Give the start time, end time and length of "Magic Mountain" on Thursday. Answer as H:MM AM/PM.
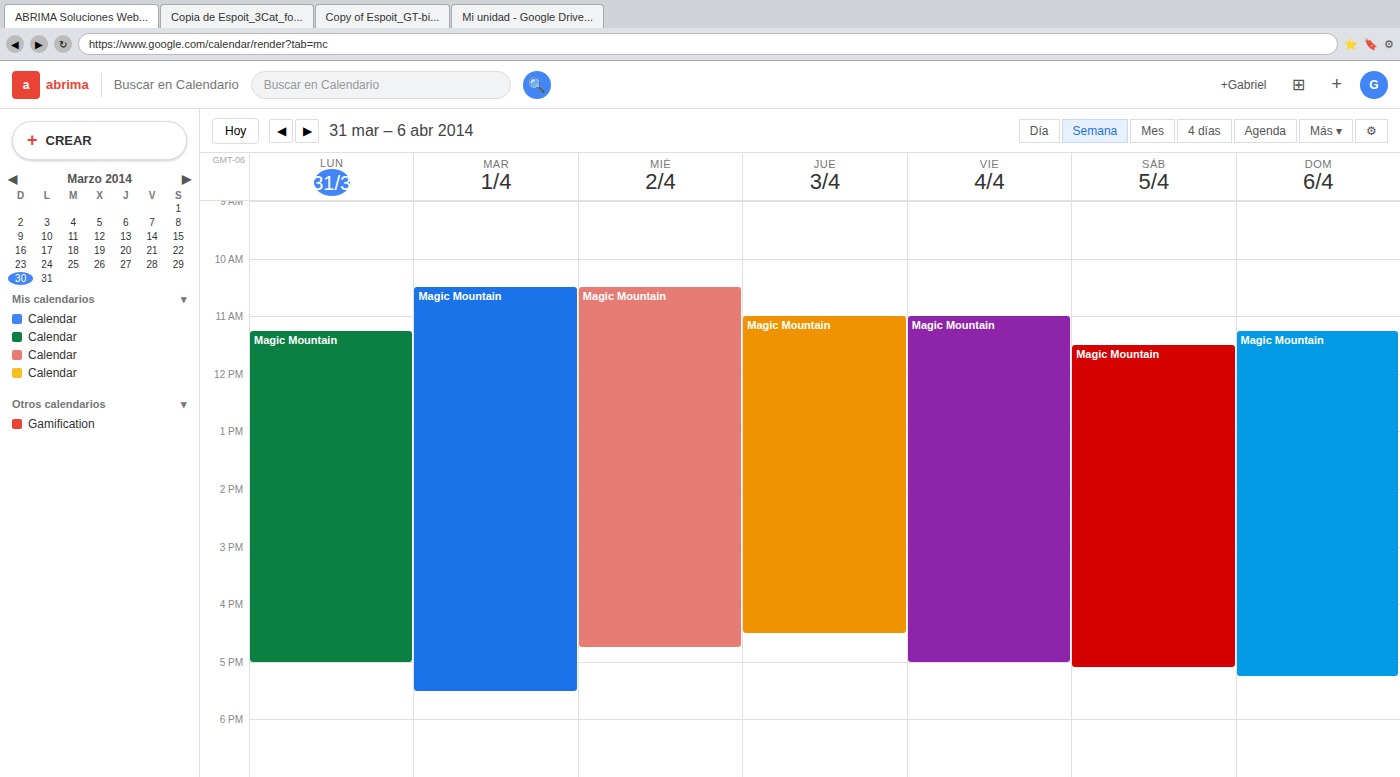
11:00 AM to 4:30 PM, 5 hours 30 minutes